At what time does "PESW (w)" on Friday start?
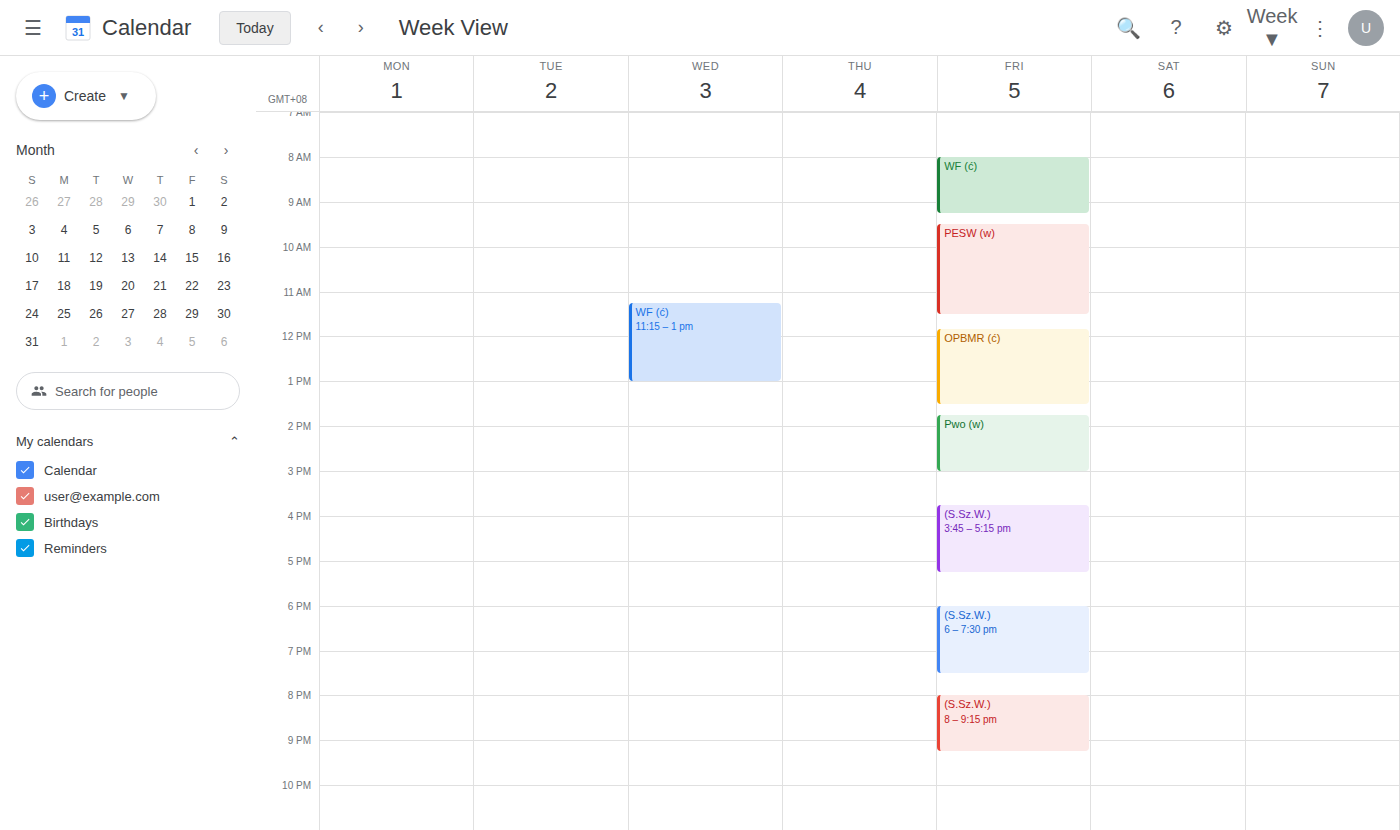
9:30 AM